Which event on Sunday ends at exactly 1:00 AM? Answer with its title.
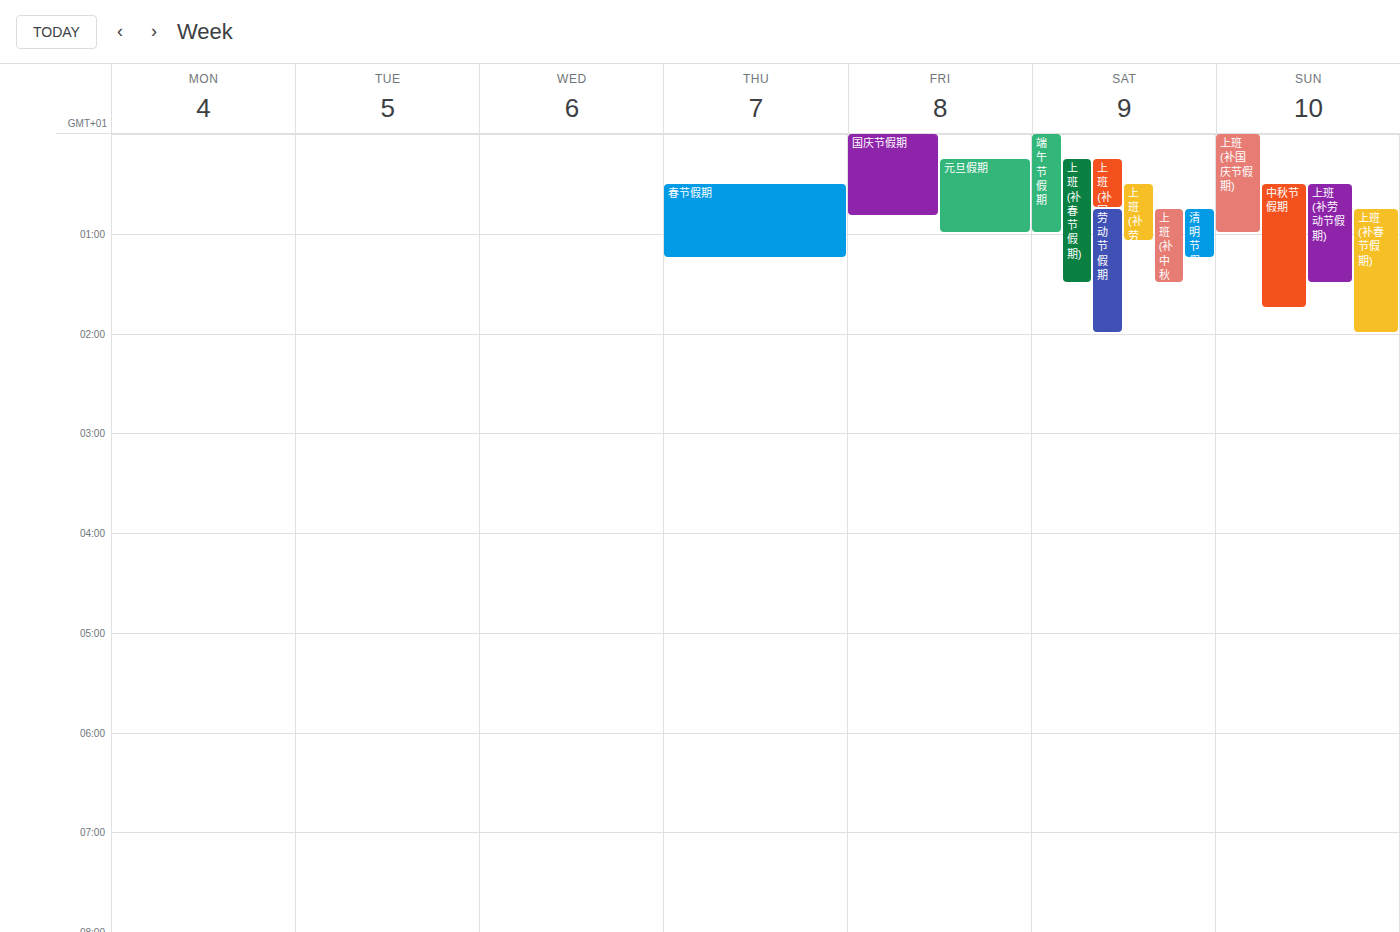
"上班(补国庆节假期)"